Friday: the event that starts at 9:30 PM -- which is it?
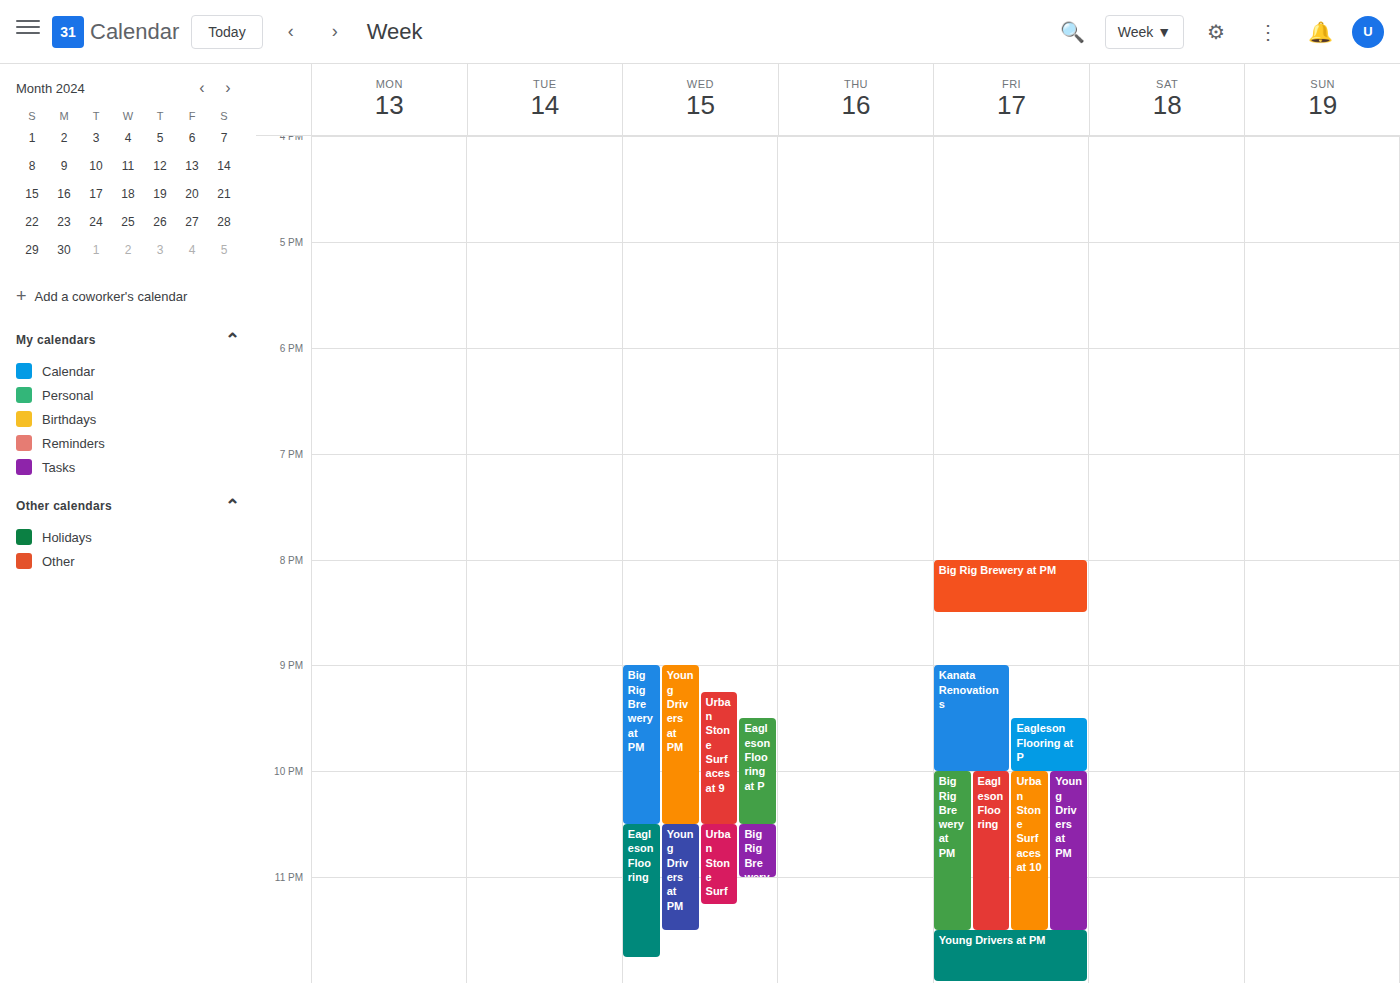
"Eagleson Flooring at P"